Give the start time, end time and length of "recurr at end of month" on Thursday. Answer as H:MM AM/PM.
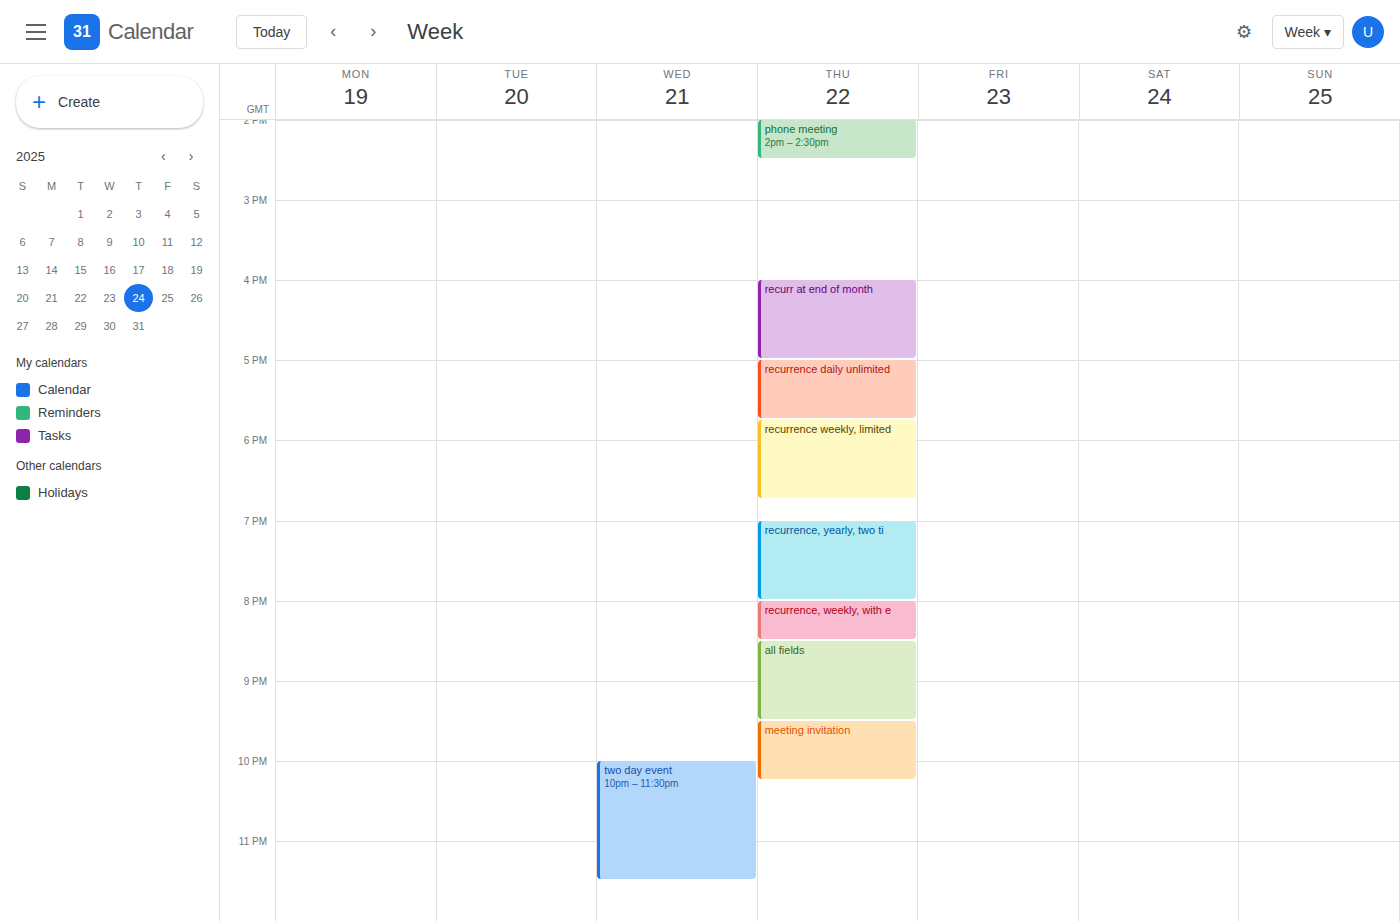
4:00 PM to 5:00 PM, 1 hour